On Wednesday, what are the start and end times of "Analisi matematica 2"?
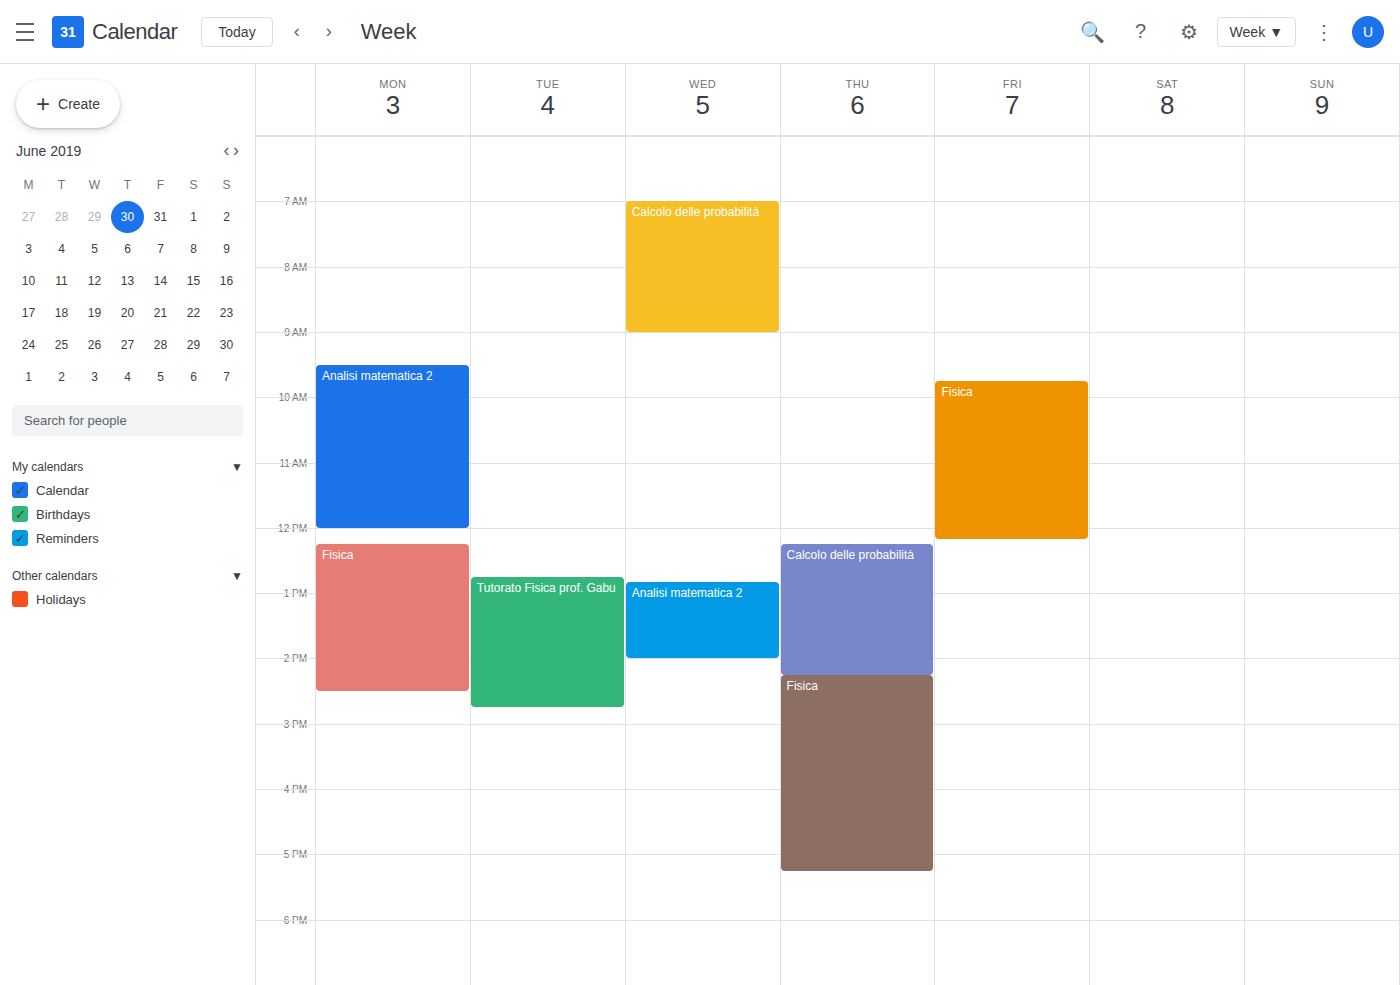
12:50 to 14:00